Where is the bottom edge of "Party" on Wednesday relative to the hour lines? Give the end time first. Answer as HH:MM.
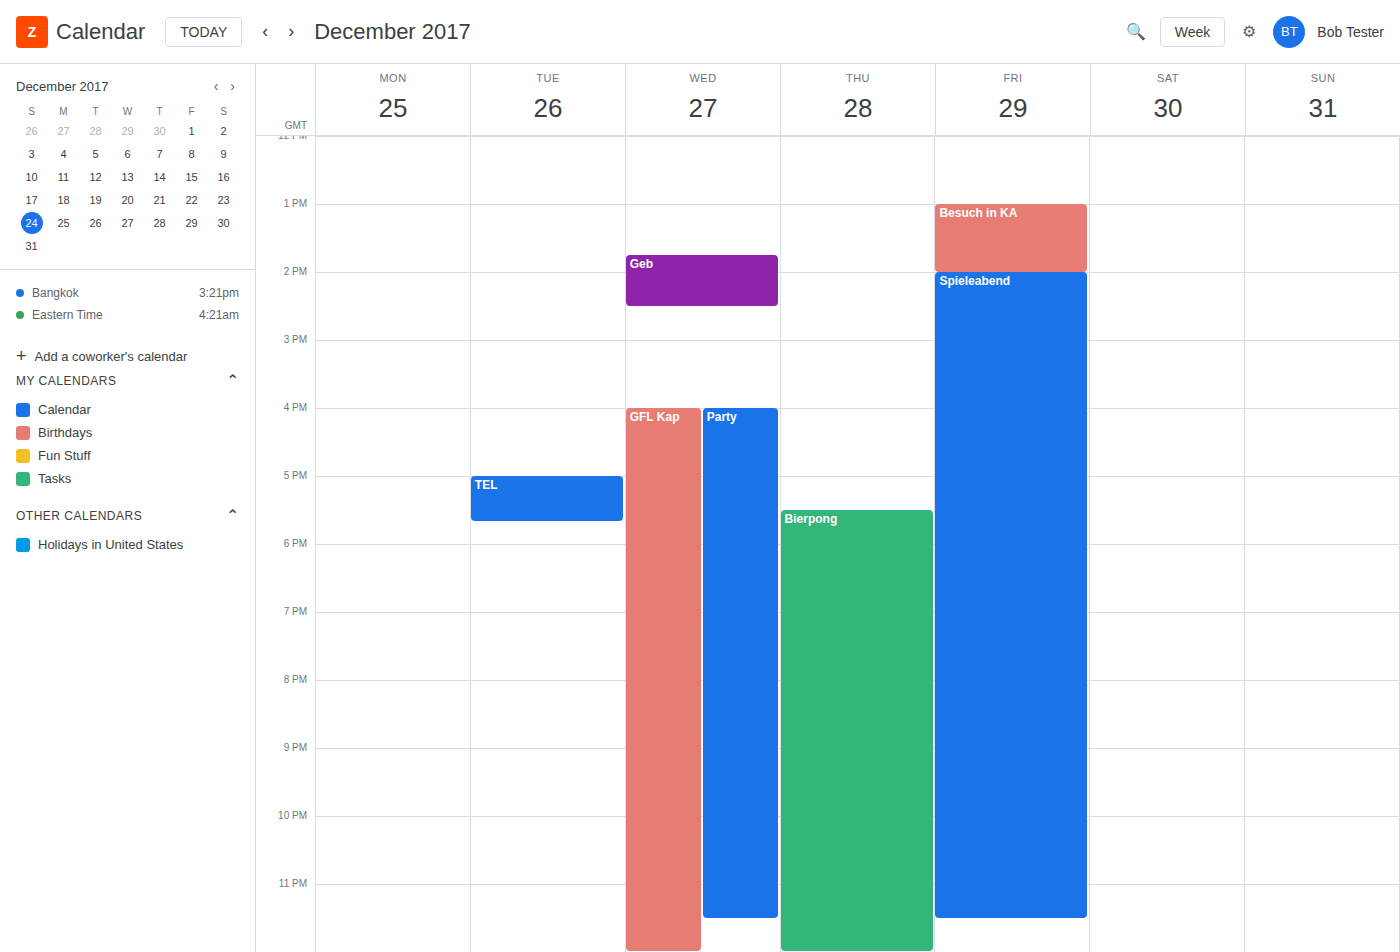
23:30 -- halfway between the 23:00 and 24:00 lines.